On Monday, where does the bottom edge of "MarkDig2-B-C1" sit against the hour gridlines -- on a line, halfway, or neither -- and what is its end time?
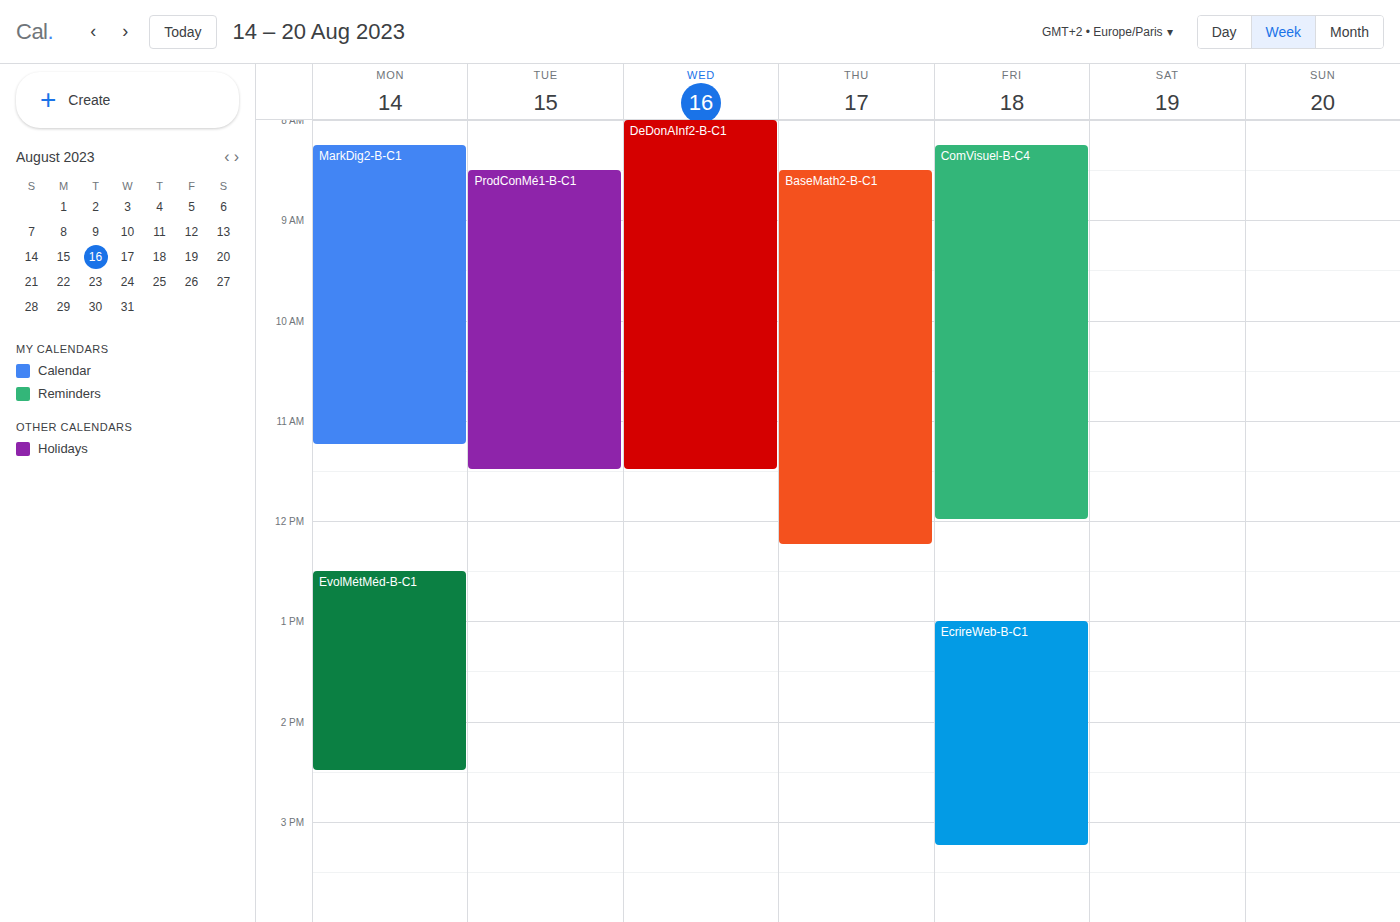
11:15 AM -- neither: a quarter of the way from the 11 AM line to the 12 PM line.